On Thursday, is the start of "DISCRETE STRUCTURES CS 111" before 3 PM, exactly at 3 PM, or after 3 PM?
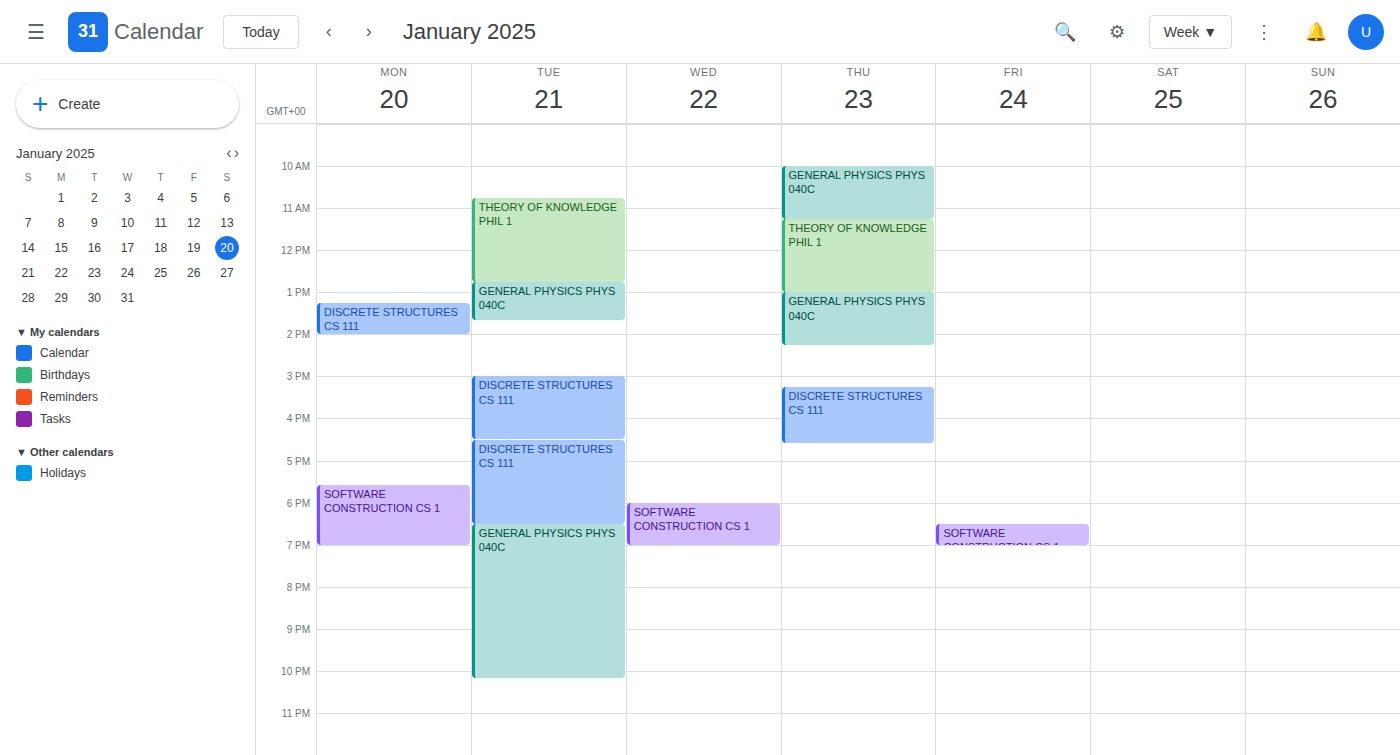
3:15 PM -- after 3 PM, 15 minutes below the 3 PM line.